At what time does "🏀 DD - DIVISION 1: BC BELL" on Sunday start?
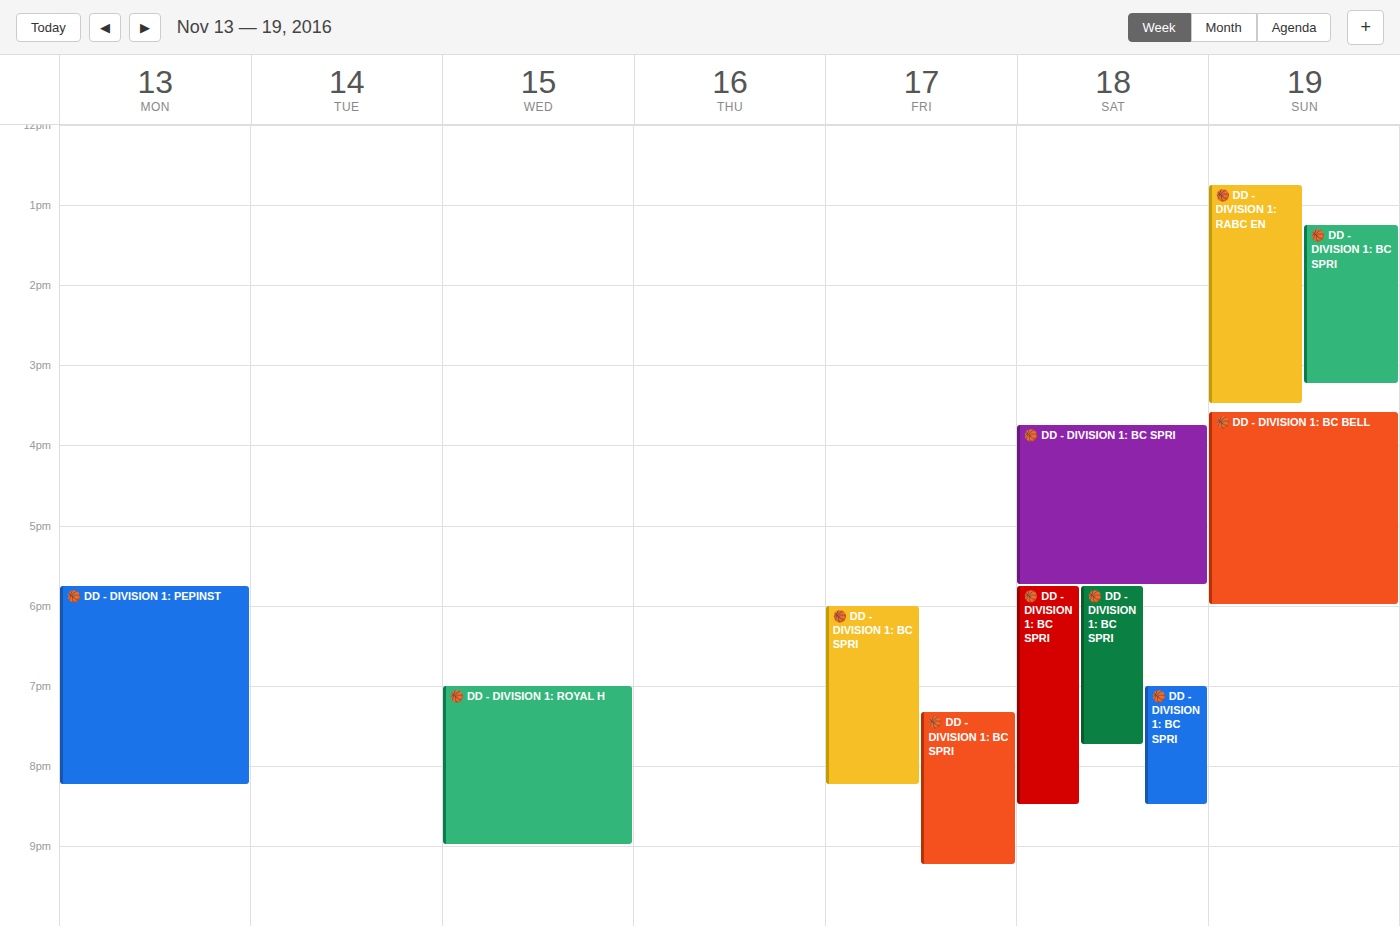
3:35 PM